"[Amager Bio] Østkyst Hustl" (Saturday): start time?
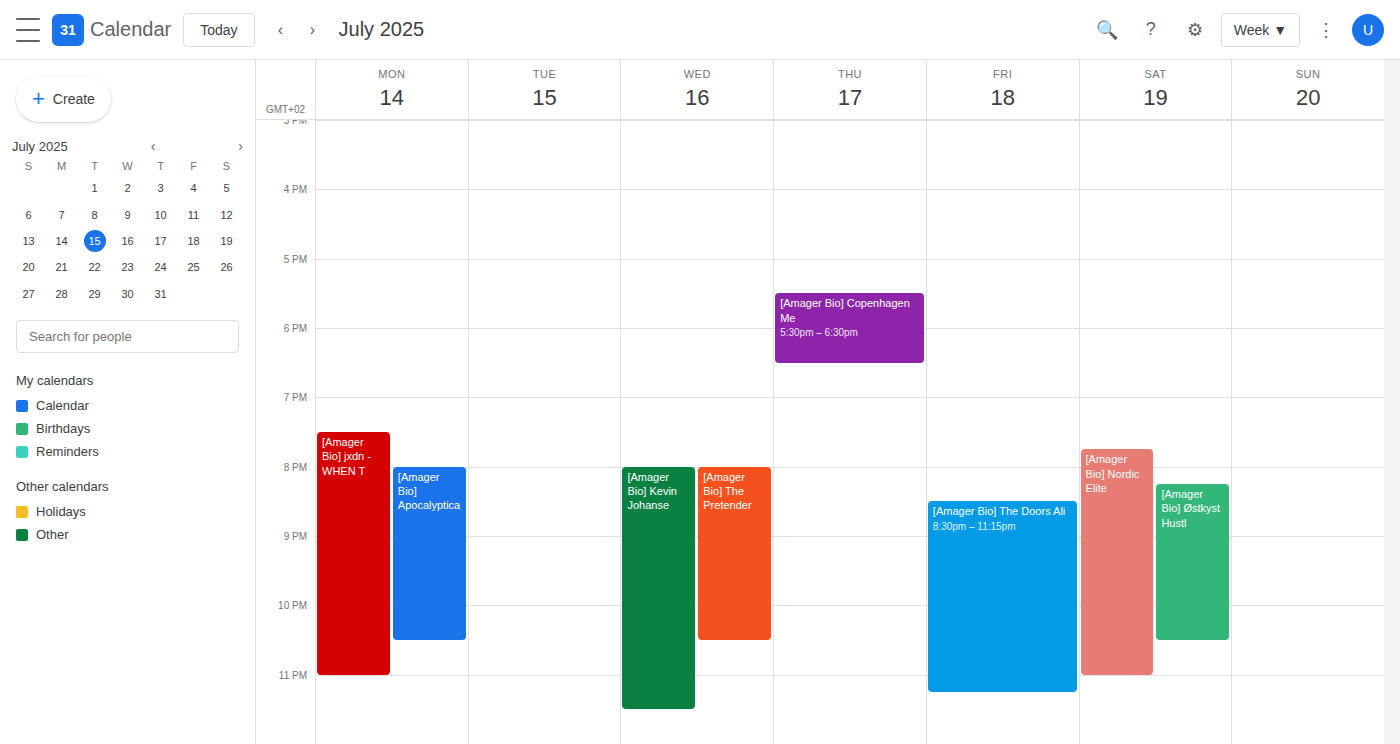
8:15 PM